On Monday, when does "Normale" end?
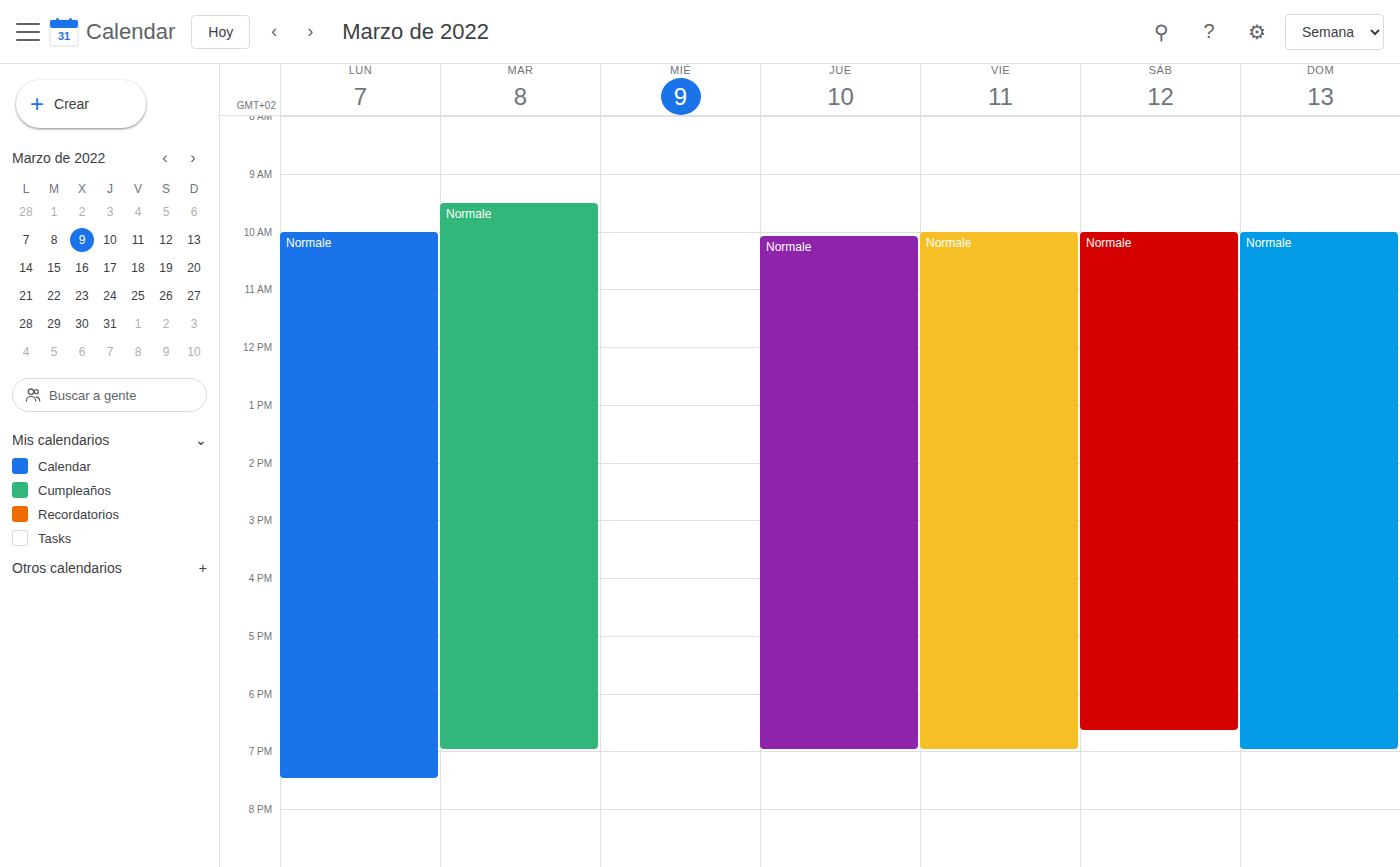
7:30 PM